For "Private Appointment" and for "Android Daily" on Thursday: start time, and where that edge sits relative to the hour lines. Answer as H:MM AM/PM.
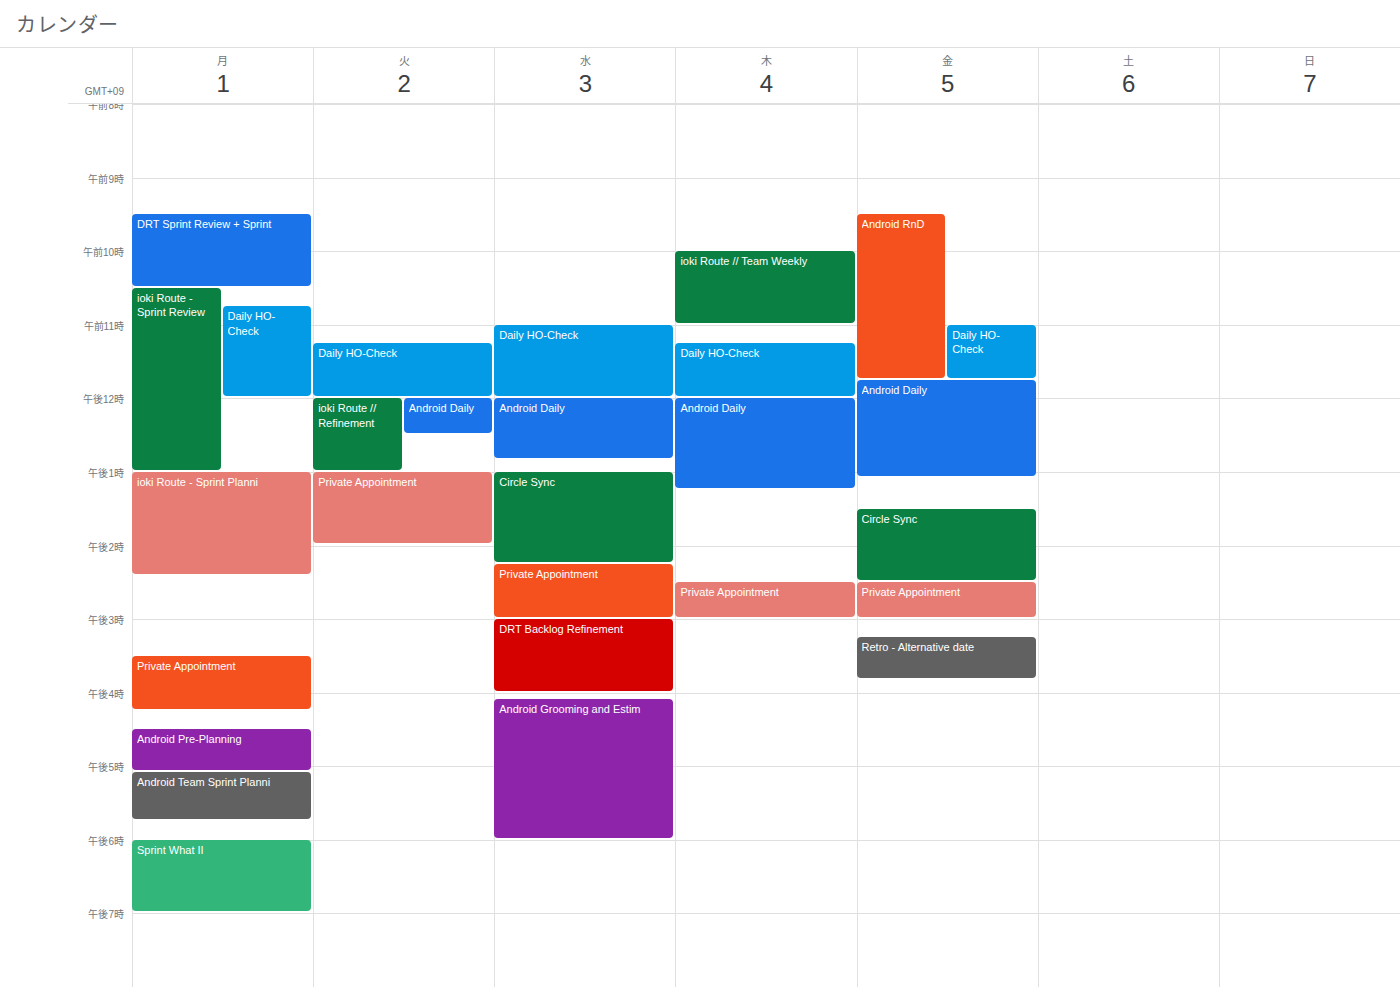
"Private Appointment": 2:30 PM, halfway between the 2 PM and 3 PM lines. "Android Daily": 12:00 PM, exactly on the 12 PM line.